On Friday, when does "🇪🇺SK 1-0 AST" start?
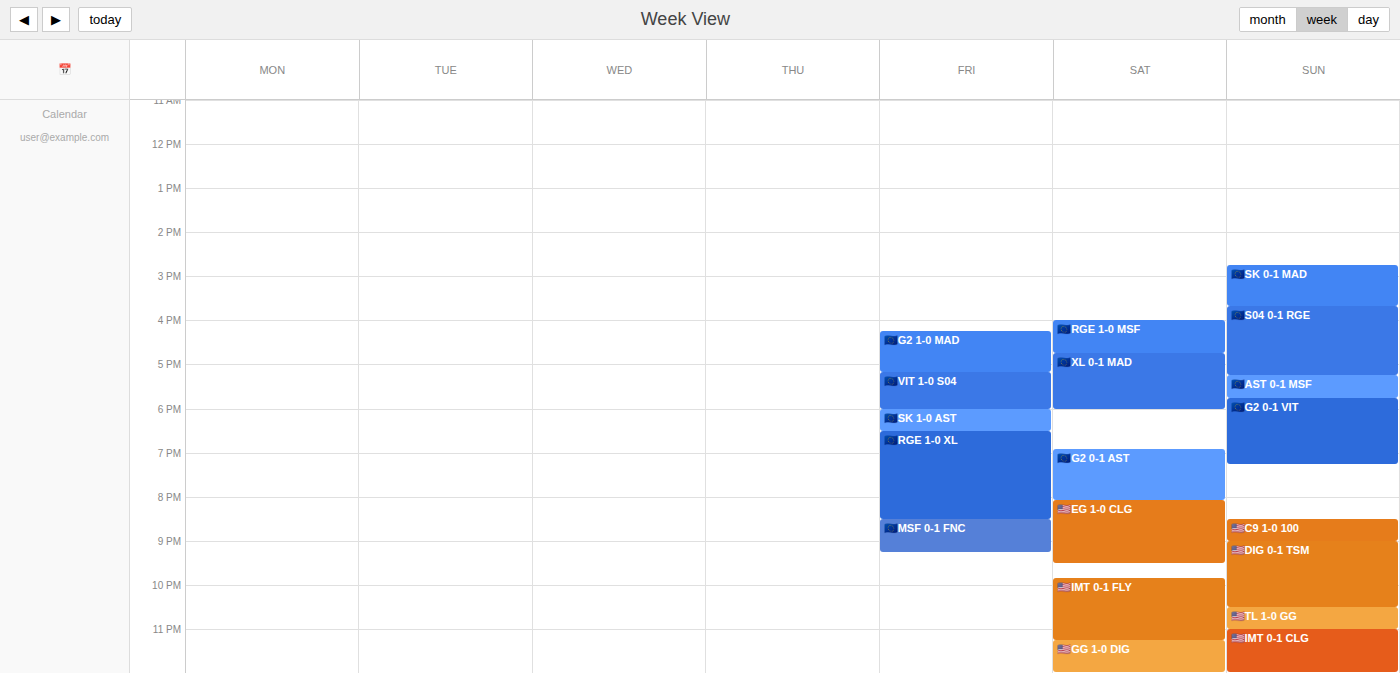
6:00 PM